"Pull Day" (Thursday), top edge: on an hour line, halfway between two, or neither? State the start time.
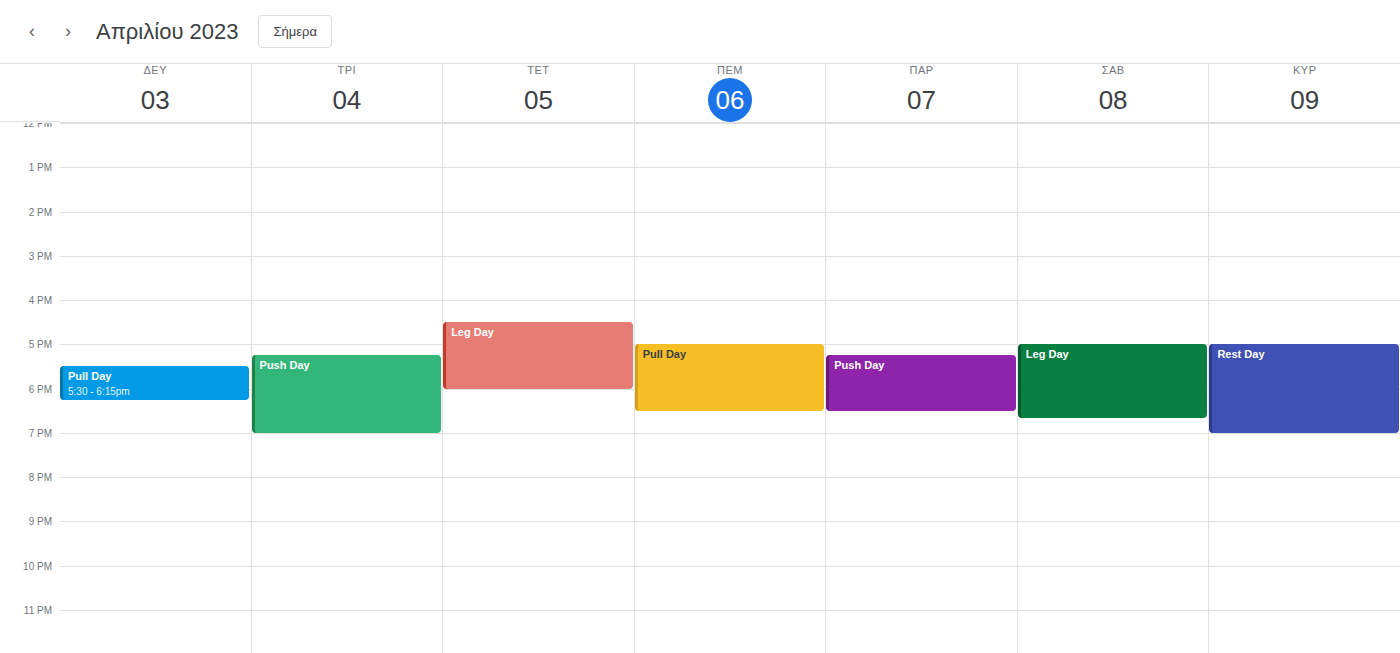
5:00 PM -- exactly on the 5 PM line.